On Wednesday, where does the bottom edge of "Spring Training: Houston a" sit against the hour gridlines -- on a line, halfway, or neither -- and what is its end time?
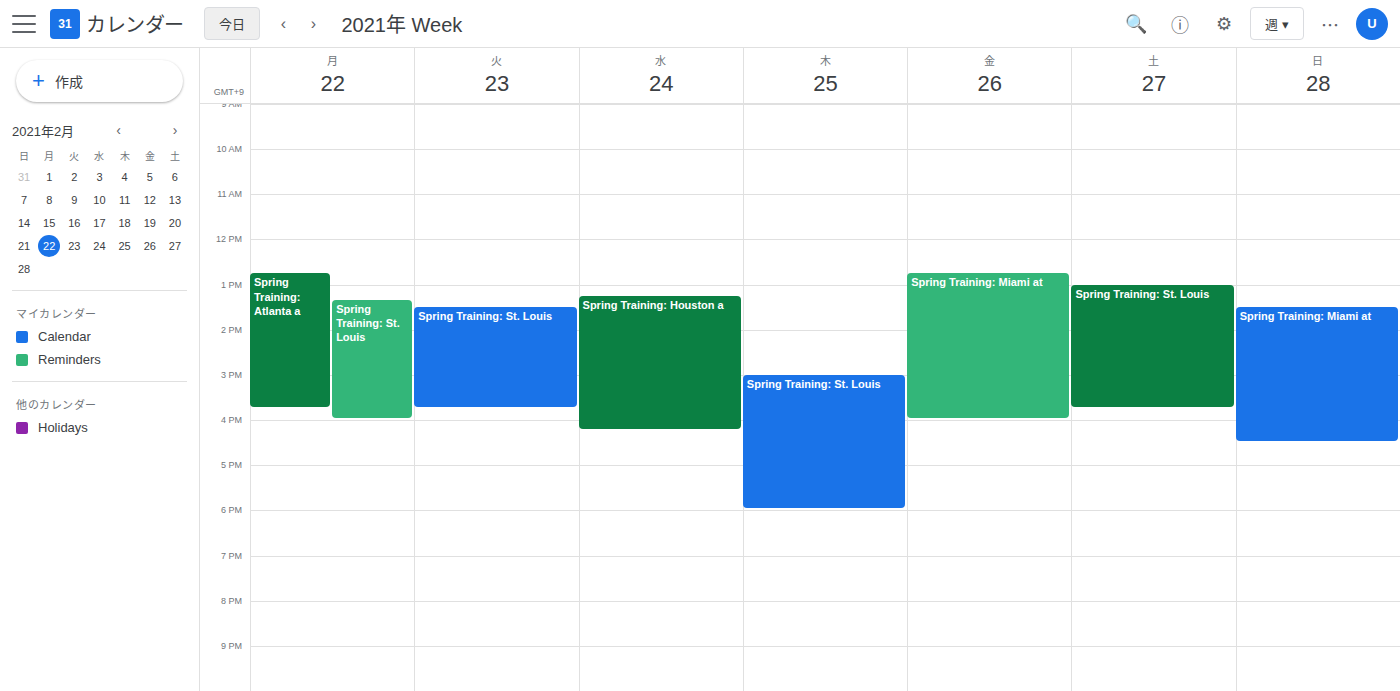
4:15 PM -- neither: a quarter of the way from the 4 PM line to the 5 PM line.